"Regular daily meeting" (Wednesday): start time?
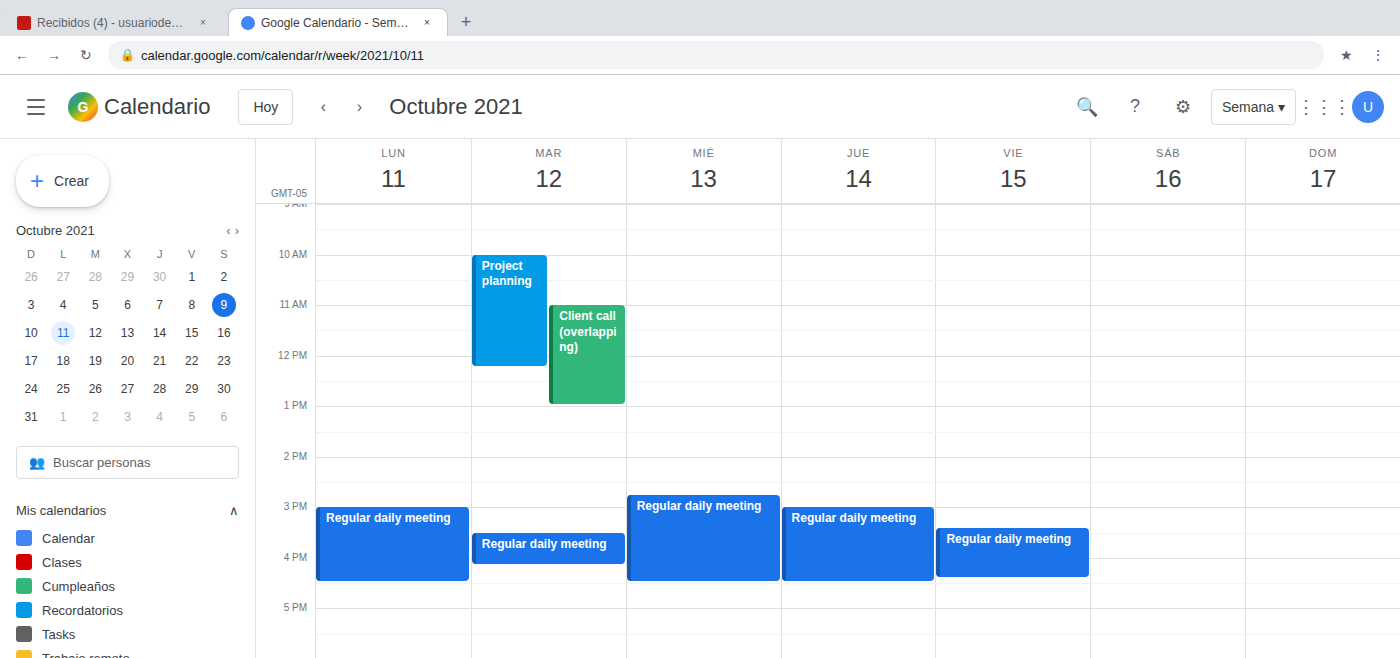
2:45 PM